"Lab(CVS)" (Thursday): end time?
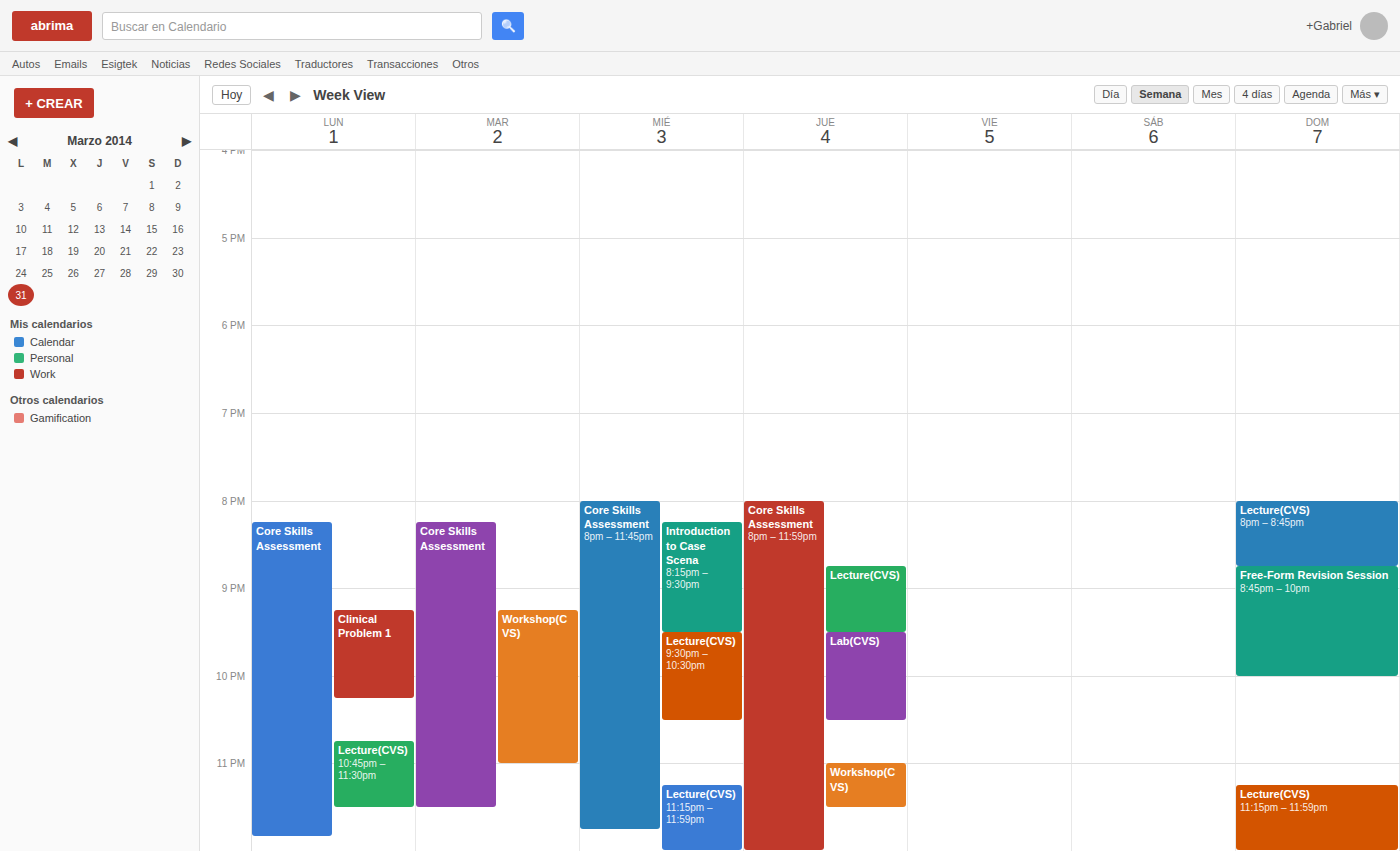
10:30 PM